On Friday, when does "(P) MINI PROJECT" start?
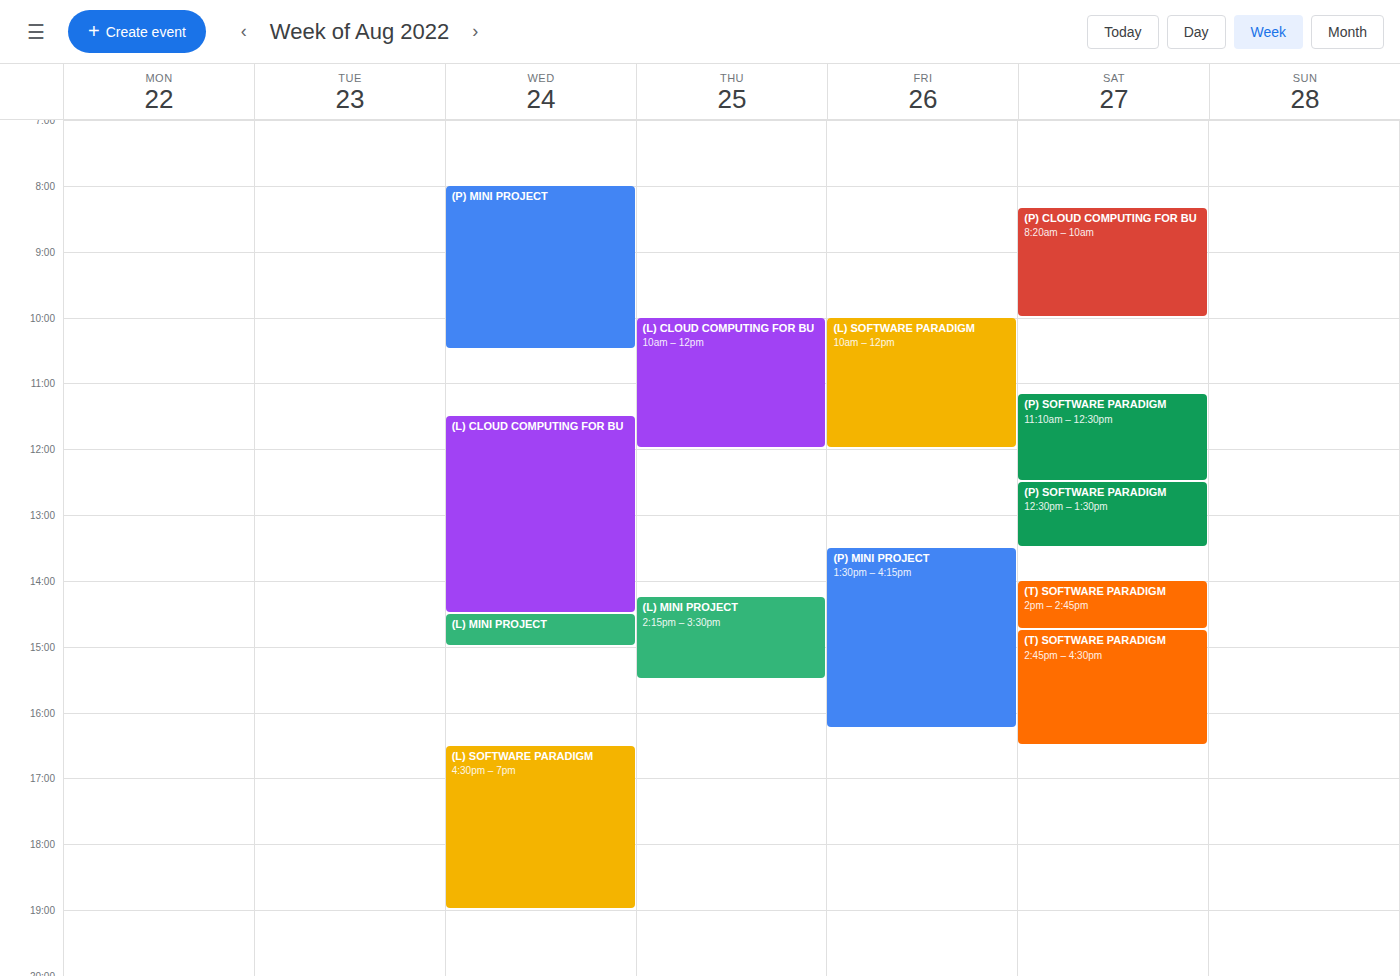
1:30 PM